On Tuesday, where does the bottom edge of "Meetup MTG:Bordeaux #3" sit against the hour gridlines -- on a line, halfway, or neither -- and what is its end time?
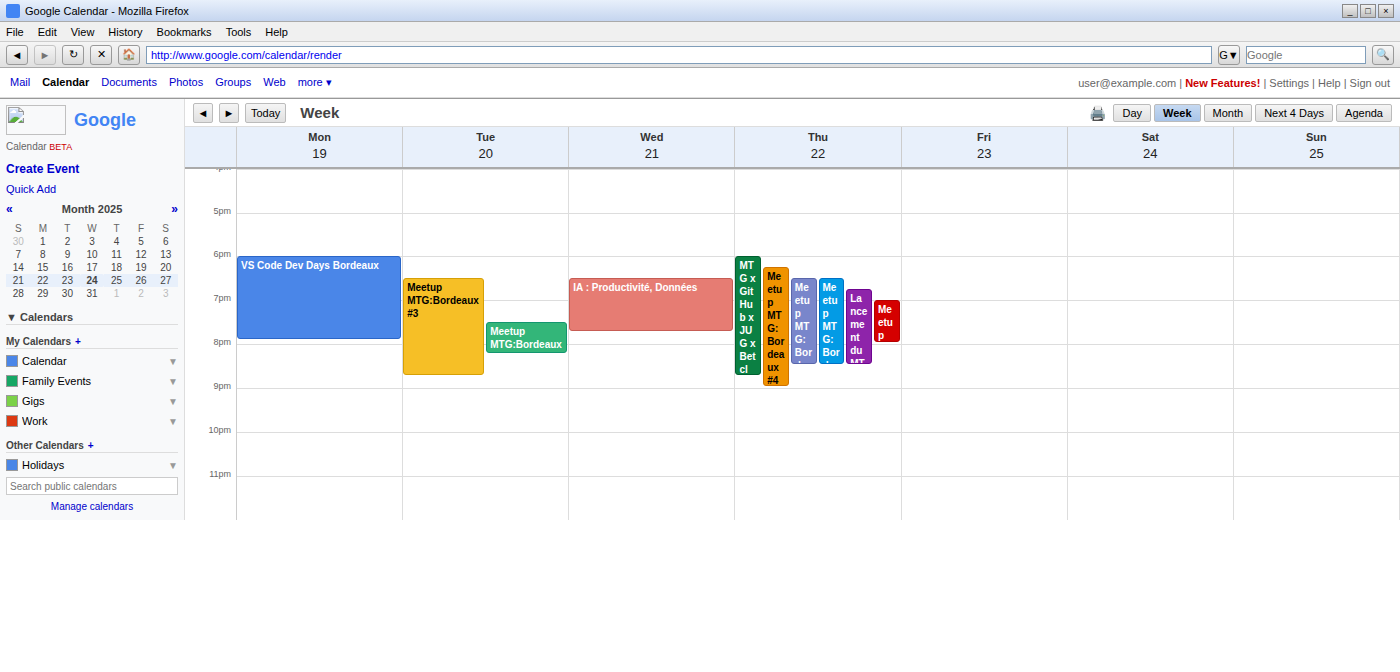
8:45 PM -- neither: three quarters of the way from the 8 PM line to the 9 PM line.